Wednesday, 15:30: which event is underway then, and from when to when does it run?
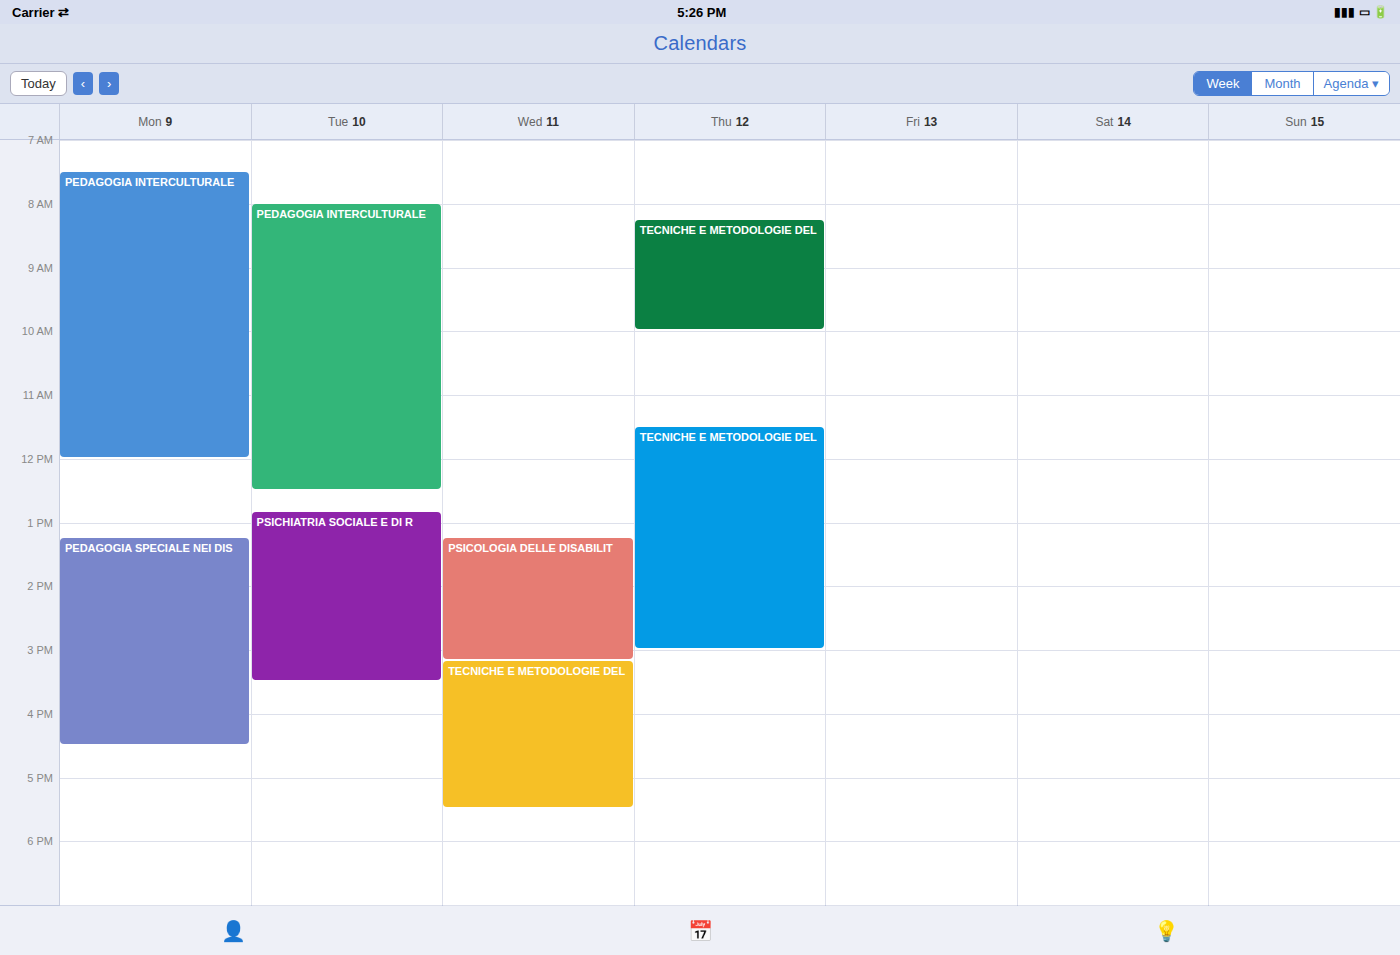
"TECNICHE E METODOLOGIE DEL", 15:10 to 17:30